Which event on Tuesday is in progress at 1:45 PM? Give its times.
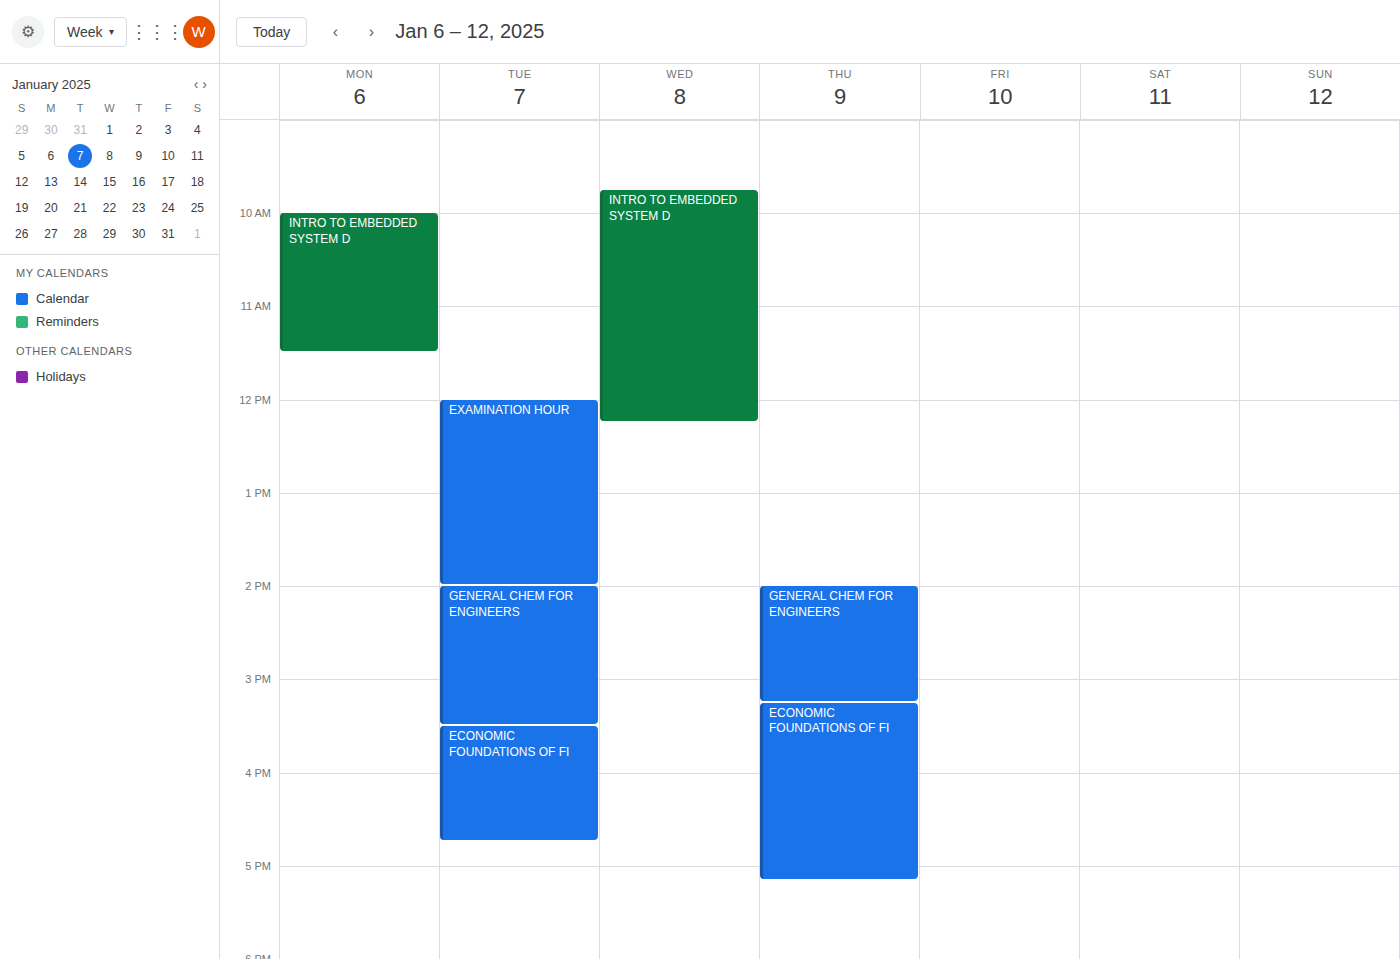
"EXAMINATION HOUR", 12:00 PM to 2:00 PM